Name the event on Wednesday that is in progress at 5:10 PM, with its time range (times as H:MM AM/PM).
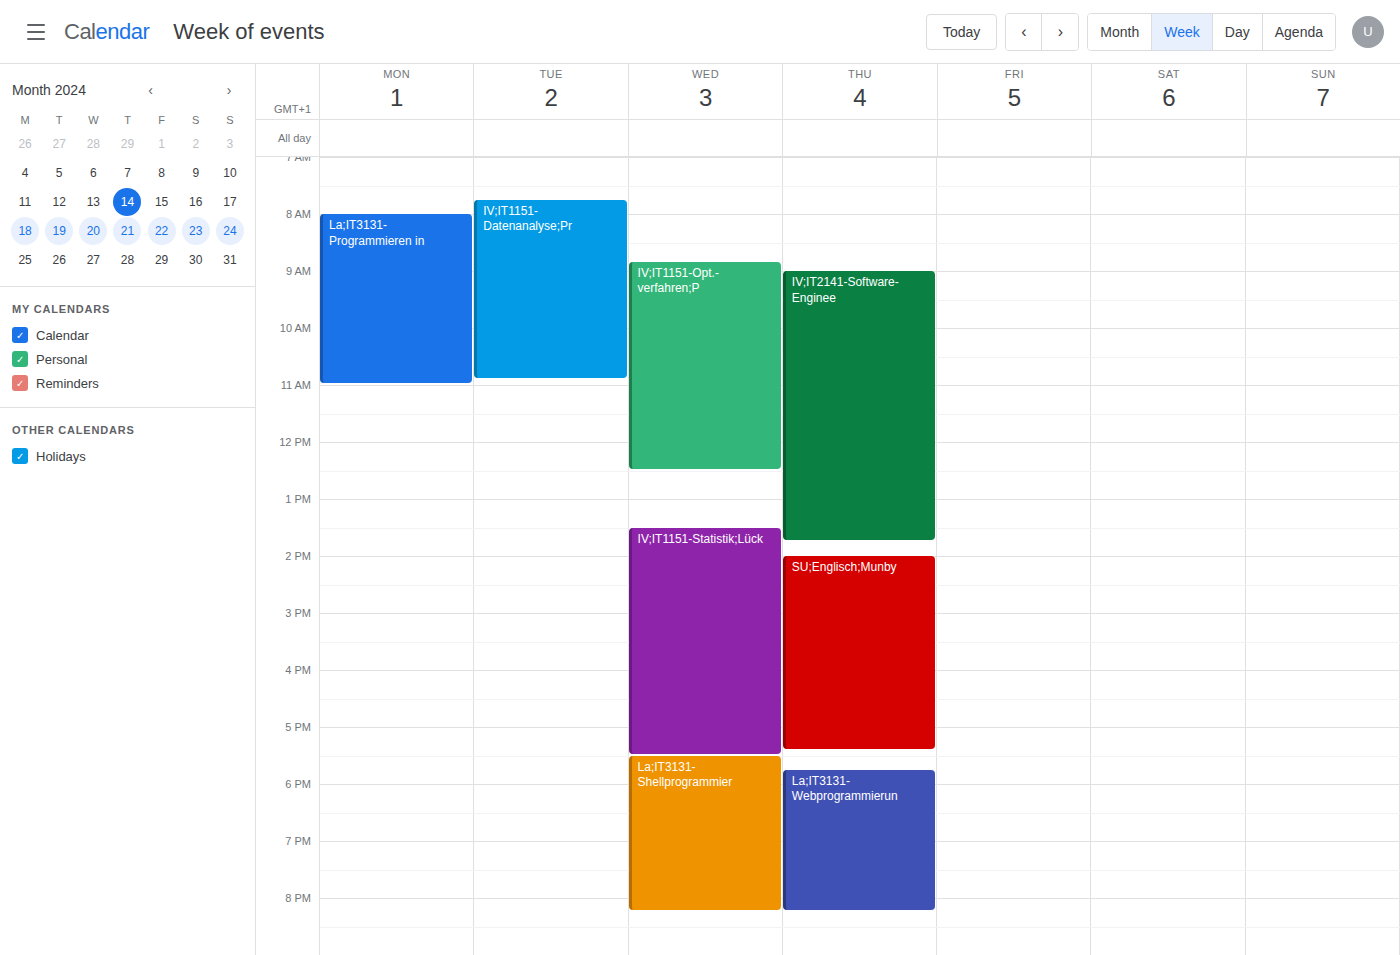
"IV;IT1151-Statistik;Lück", 1:30 PM to 5:30 PM